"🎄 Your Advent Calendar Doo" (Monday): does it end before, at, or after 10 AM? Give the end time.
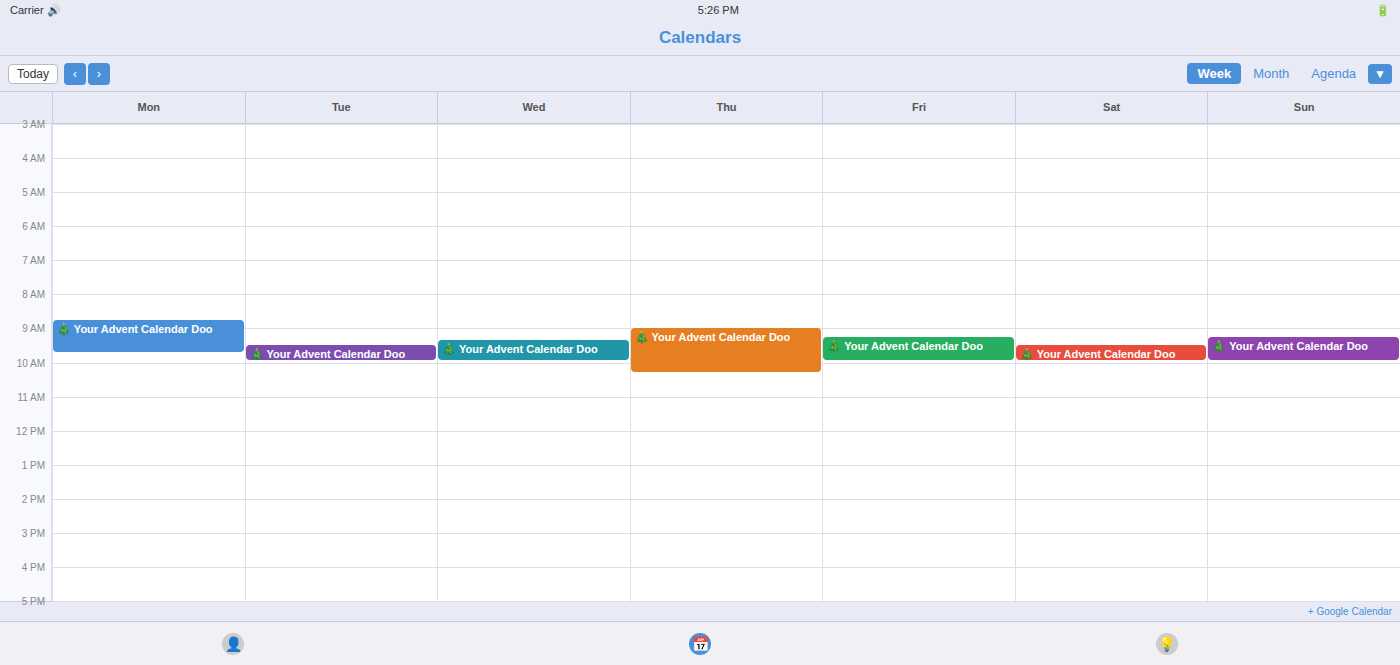
9:45 AM -- before 10 AM, 15 minutes above the 10 AM line.